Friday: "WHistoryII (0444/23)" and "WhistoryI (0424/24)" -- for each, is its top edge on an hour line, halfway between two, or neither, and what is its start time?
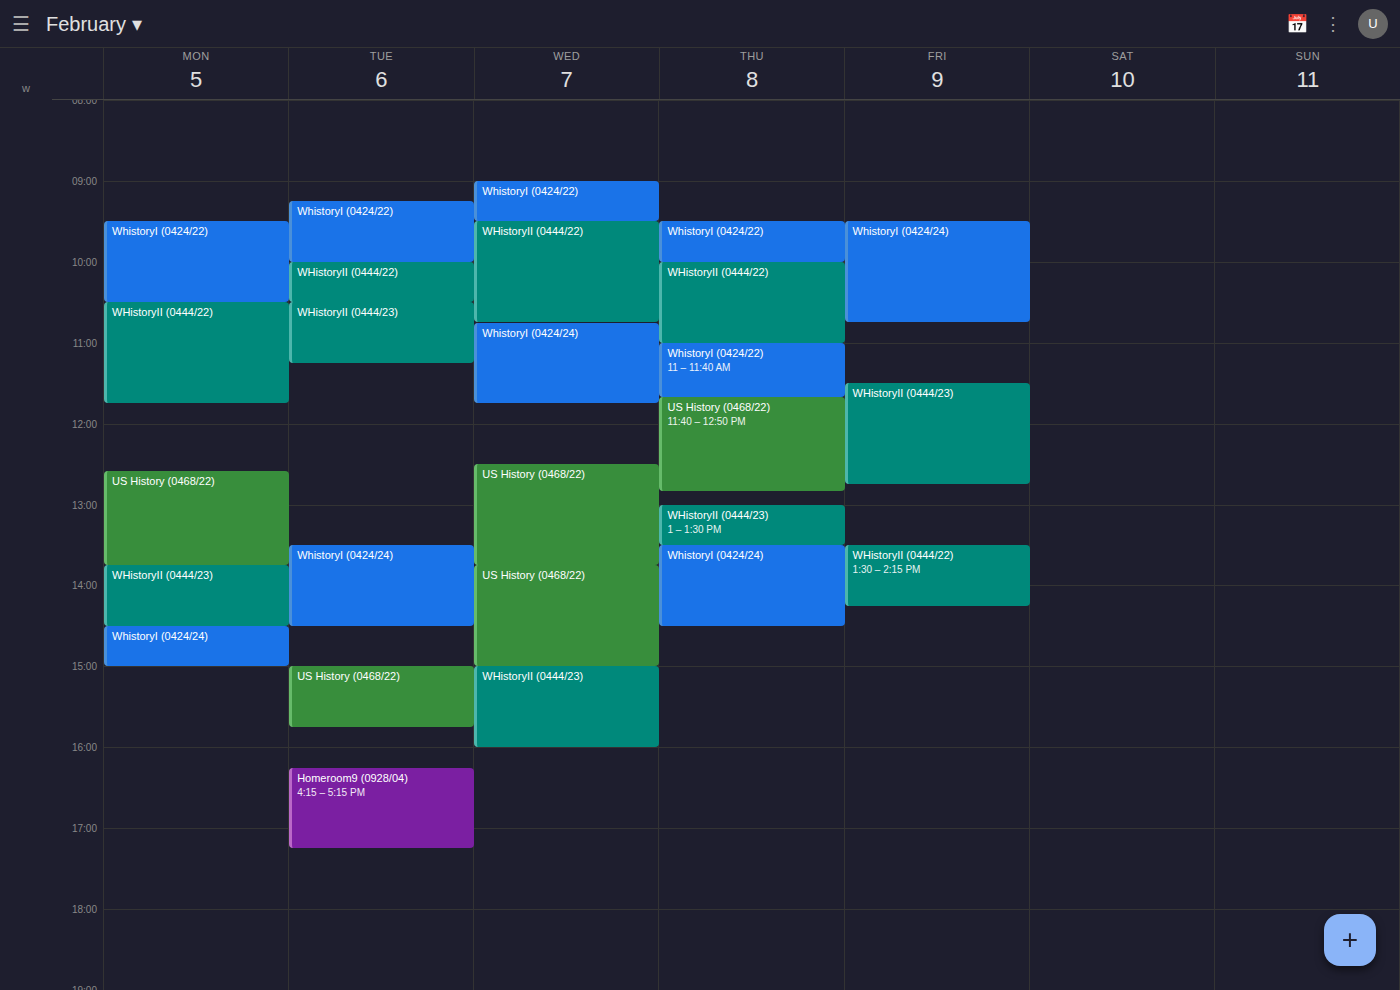
"WHistoryII (0444/23)": 11:30 AM, halfway between the 11 AM and 12 PM lines. "WhistoryI (0424/24)": 9:30 AM, halfway between the 9 AM and 10 AM lines.